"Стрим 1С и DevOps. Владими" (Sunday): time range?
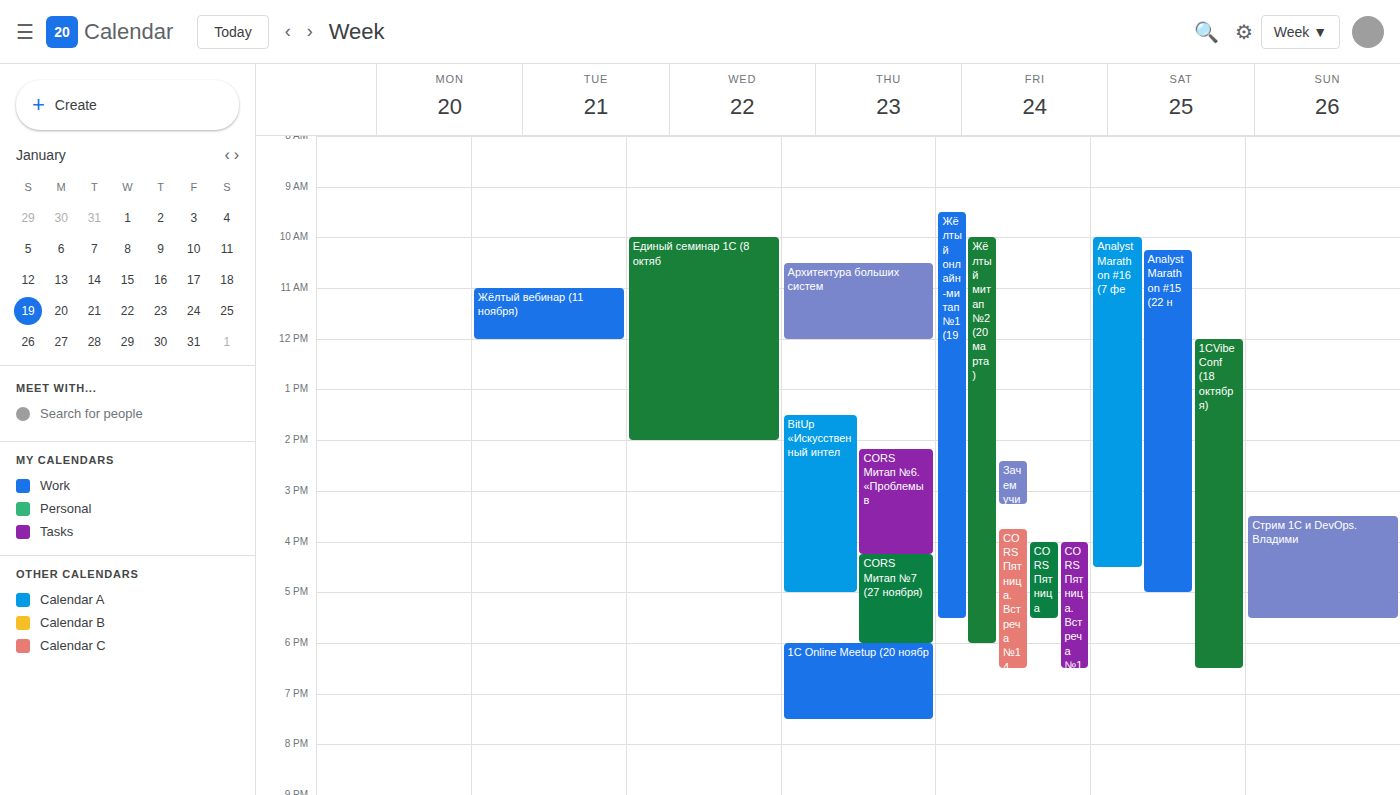
15:30 to 17:30